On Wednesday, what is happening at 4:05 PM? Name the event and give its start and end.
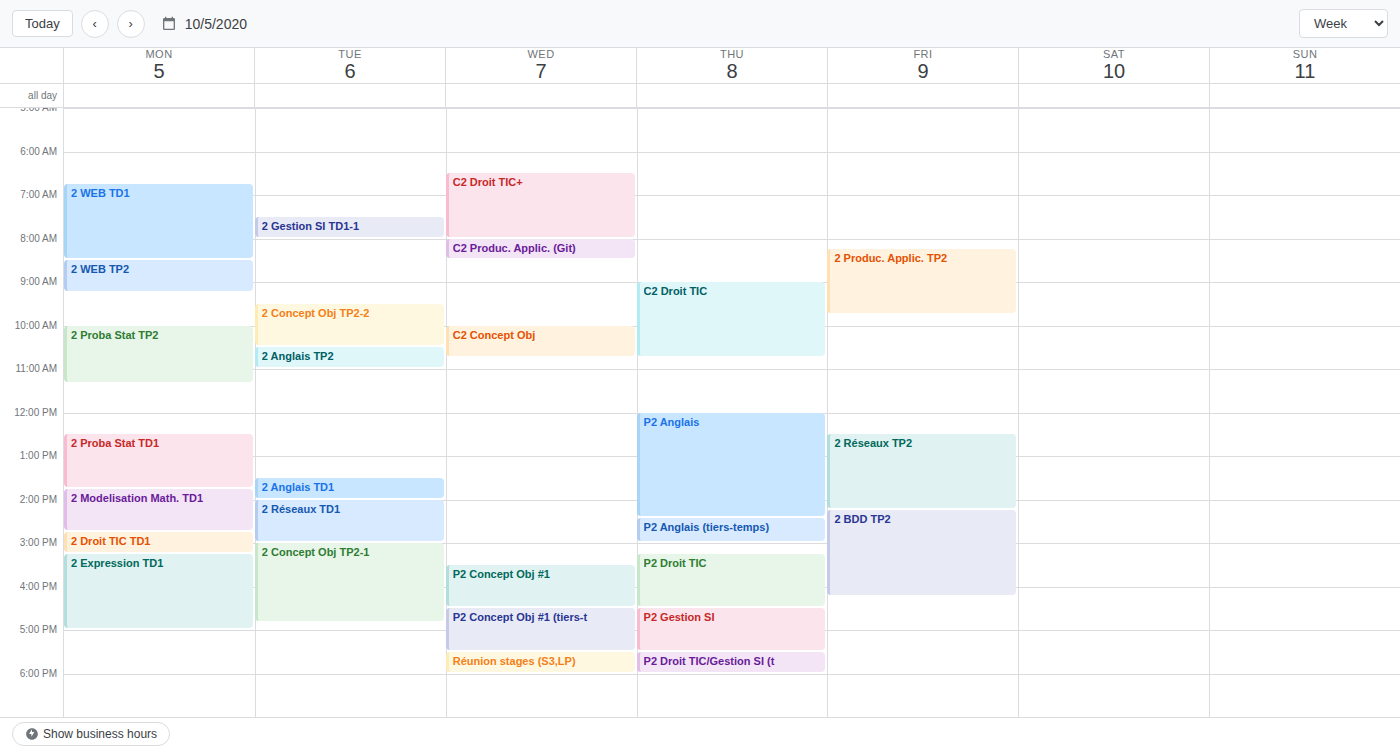
"P2 Concept Obj #1", 3:30 PM to 4:30 PM